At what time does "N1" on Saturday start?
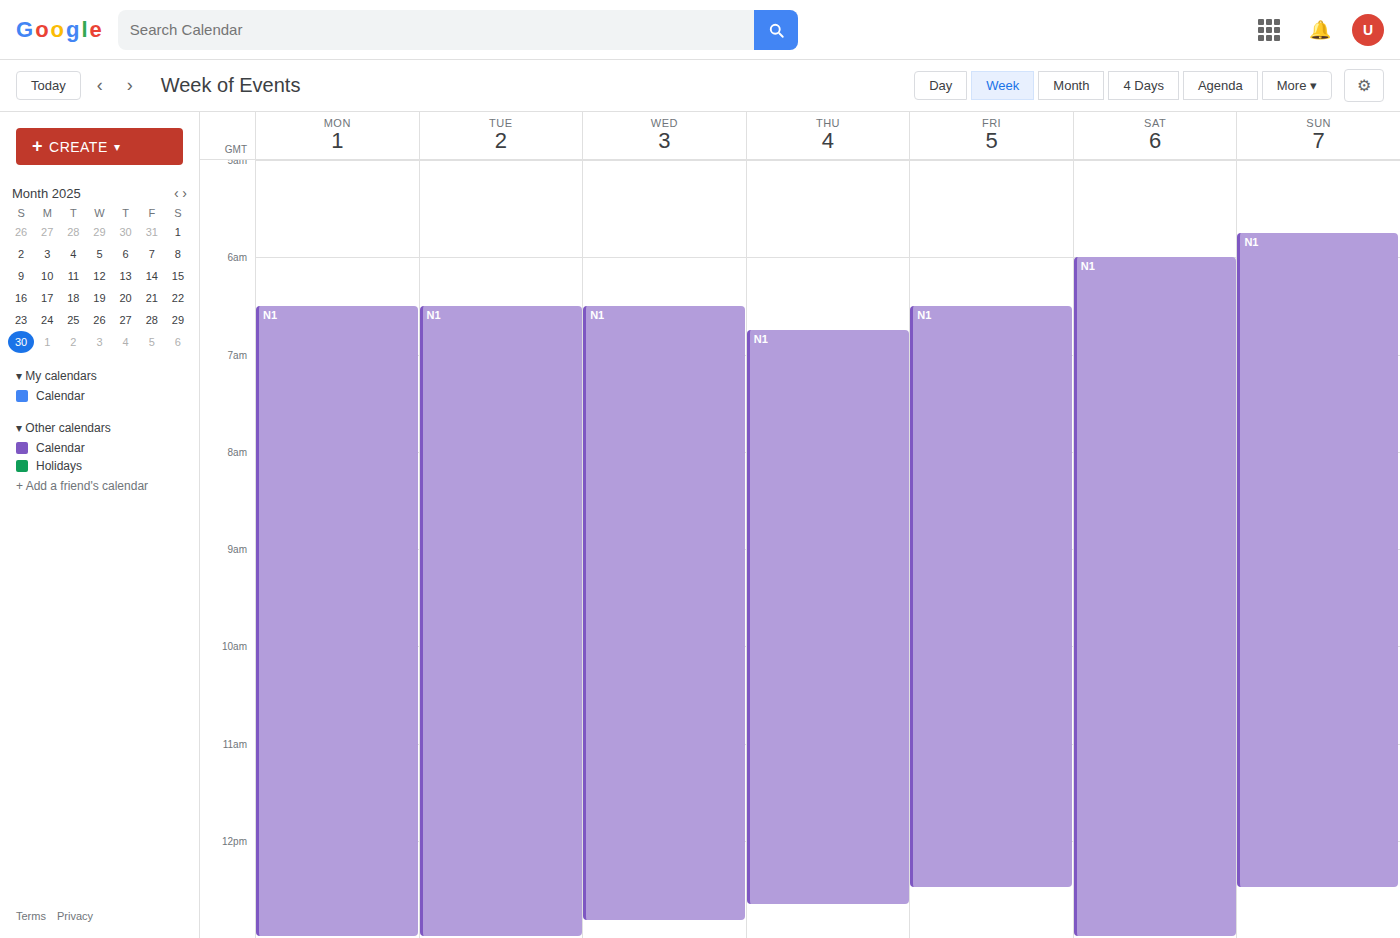
06:00